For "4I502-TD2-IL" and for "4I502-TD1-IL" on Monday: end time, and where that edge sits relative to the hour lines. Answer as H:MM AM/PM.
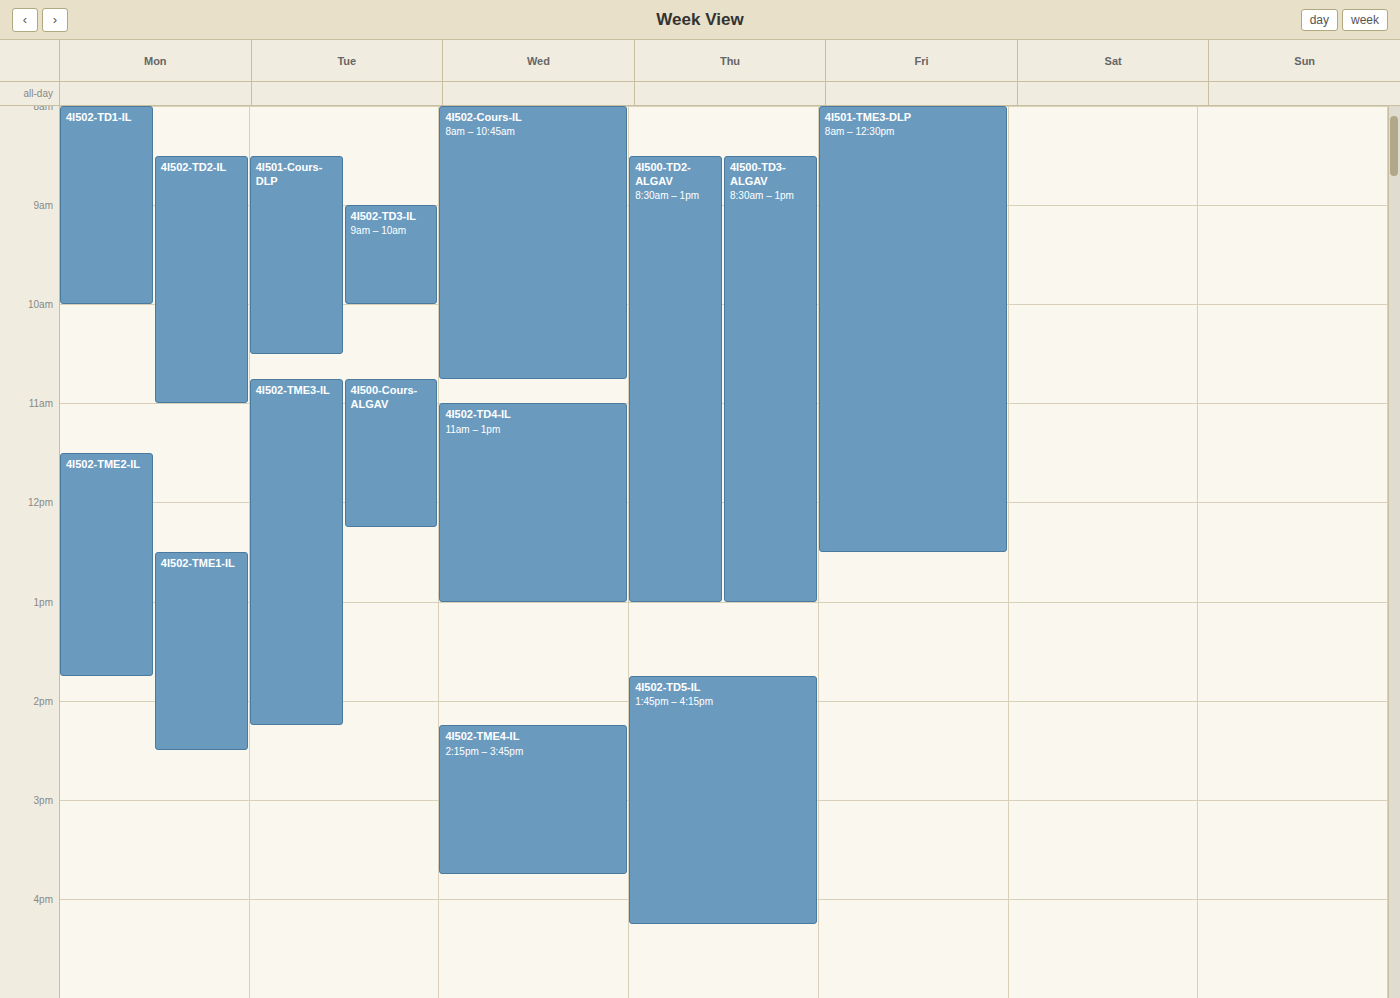
"4I502-TD2-IL": 11:00 AM, exactly on the 11 AM line. "4I502-TD1-IL": 10:00 AM, exactly on the 10 AM line.